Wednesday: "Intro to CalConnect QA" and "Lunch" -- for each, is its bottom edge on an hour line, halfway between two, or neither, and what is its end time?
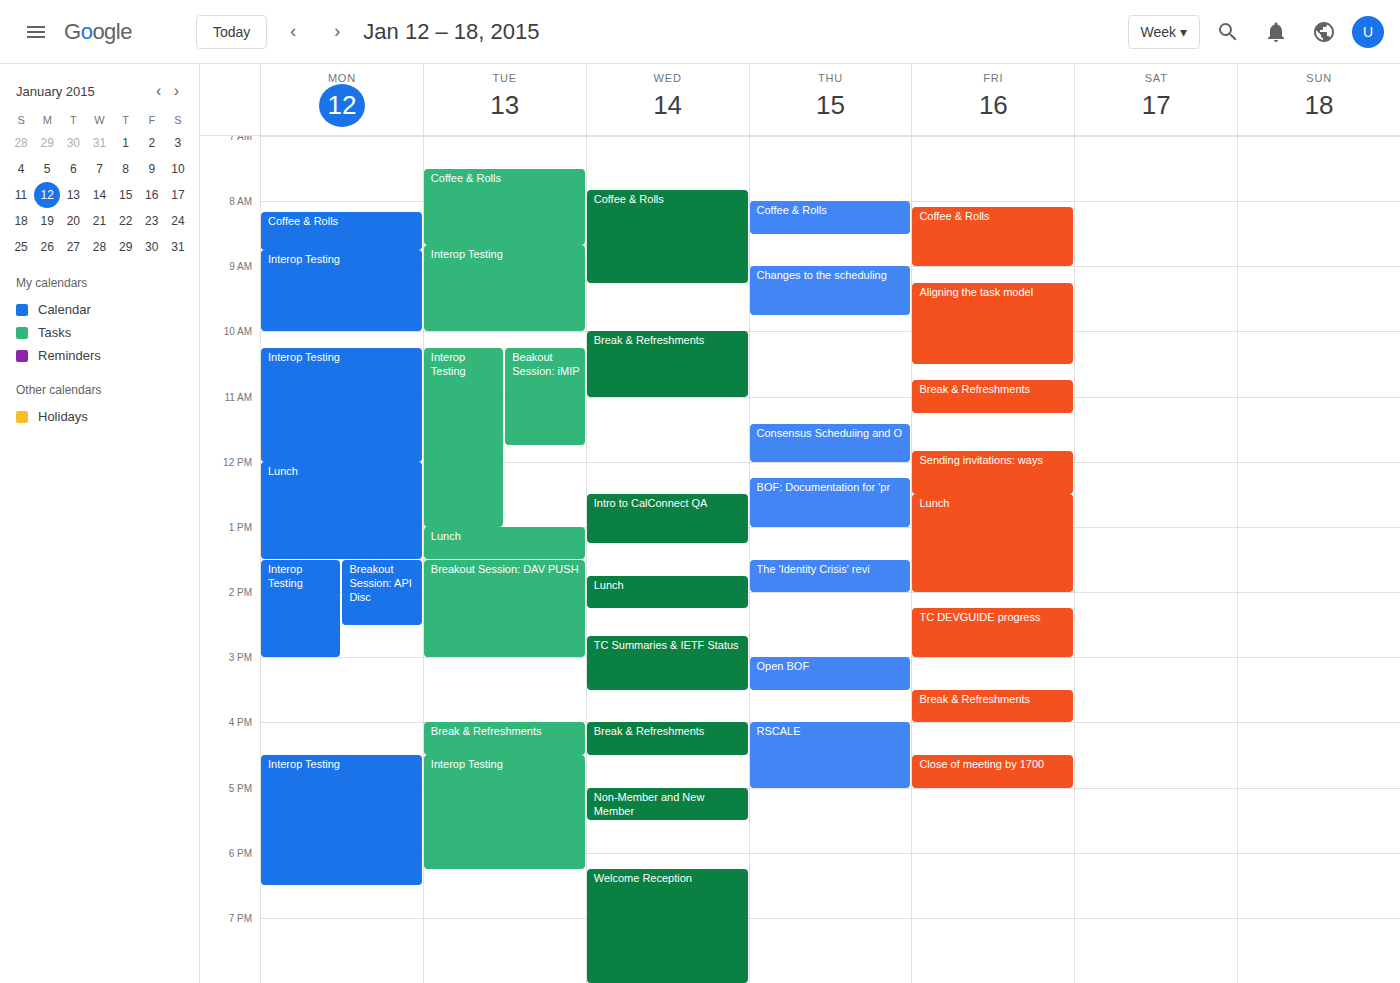
"Intro to CalConnect QA": 1:15 PM, neither: a quarter of the way from the 1 PM line to the 2 PM line. "Lunch": 2:15 PM, neither: a quarter of the way from the 2 PM line to the 3 PM line.